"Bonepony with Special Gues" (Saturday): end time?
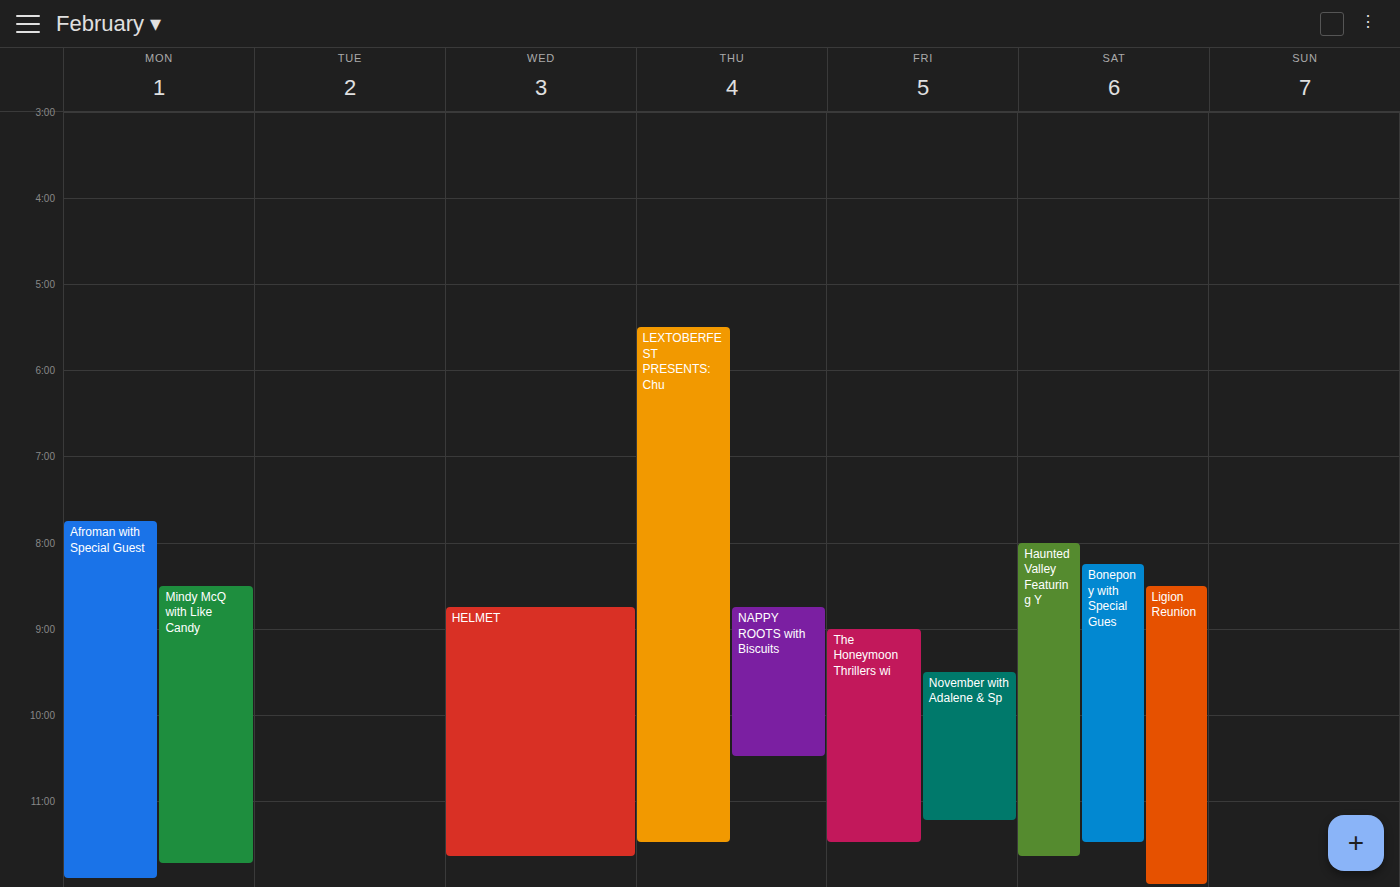
11:30 PM